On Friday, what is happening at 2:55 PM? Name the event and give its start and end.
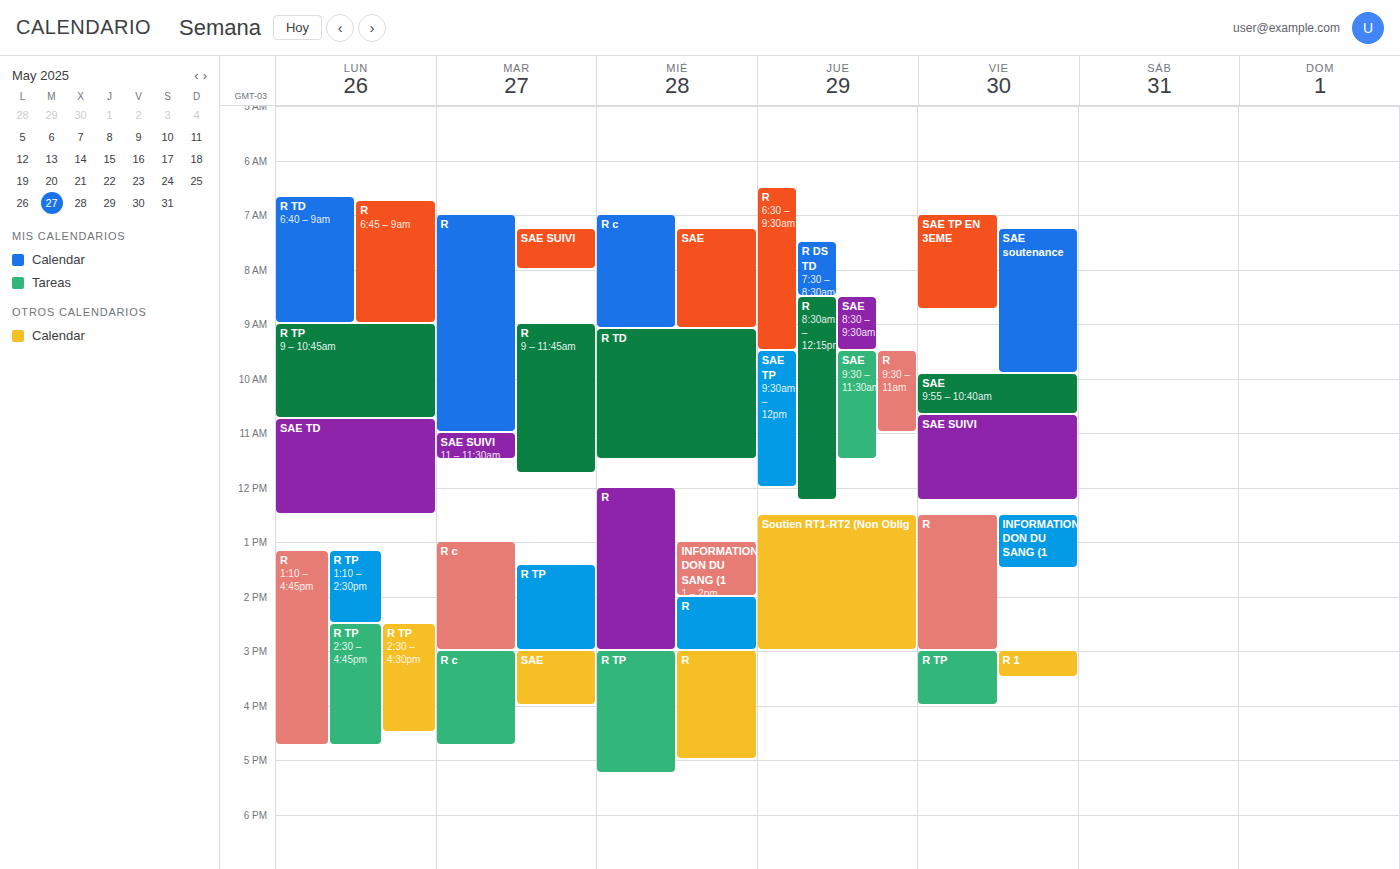
"R", 12:30 PM to 3:00 PM